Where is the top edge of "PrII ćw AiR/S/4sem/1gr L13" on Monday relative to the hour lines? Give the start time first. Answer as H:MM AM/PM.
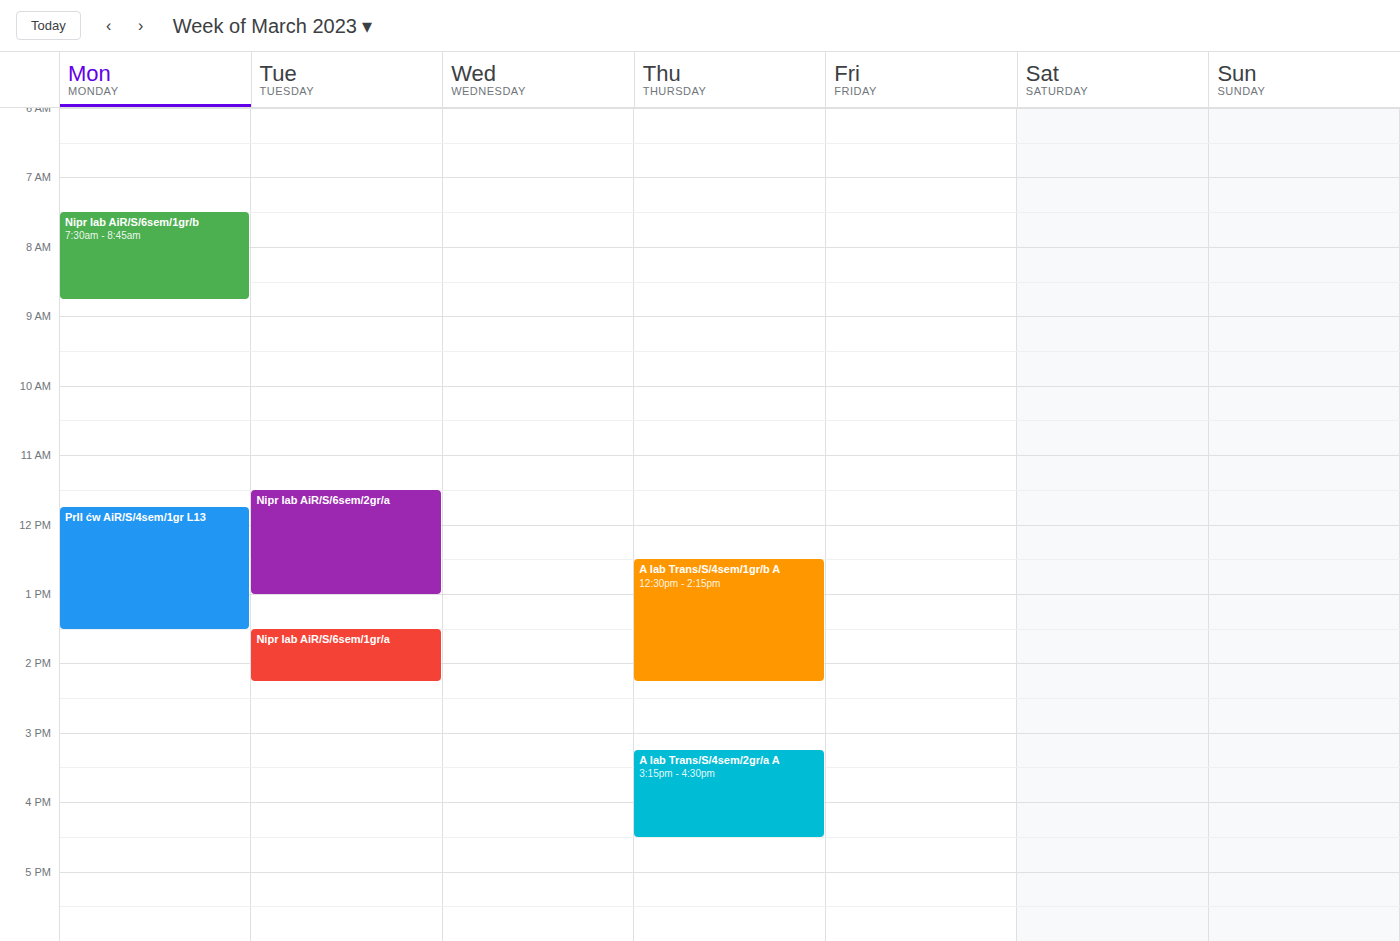
11:45 AM -- neither: three quarters of the way from the 11 AM line to the 12 PM line.